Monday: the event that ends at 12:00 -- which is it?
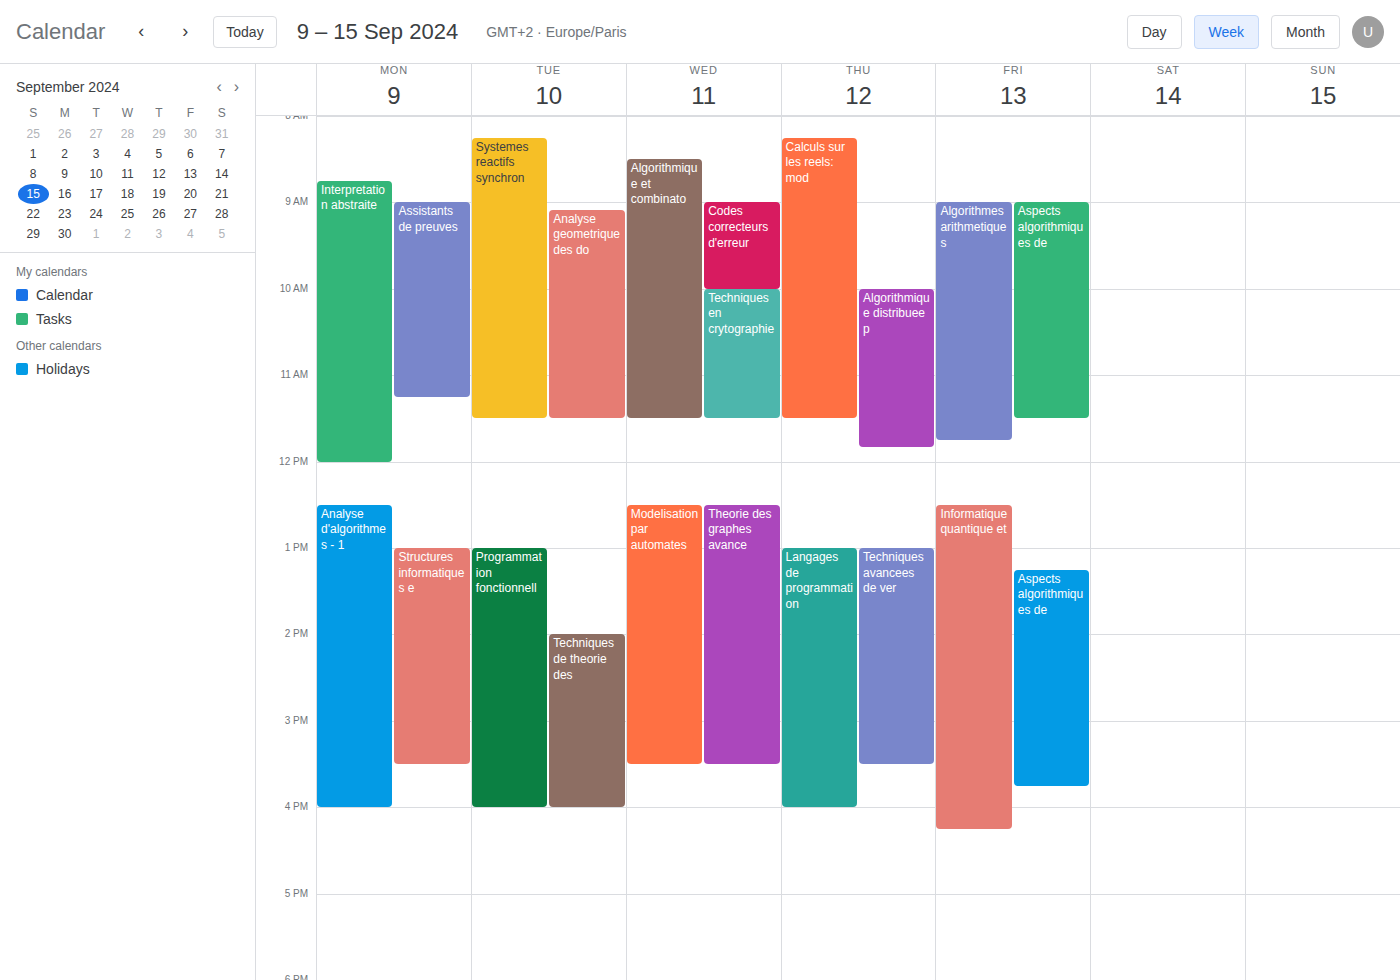
"Interpretation abstraite"